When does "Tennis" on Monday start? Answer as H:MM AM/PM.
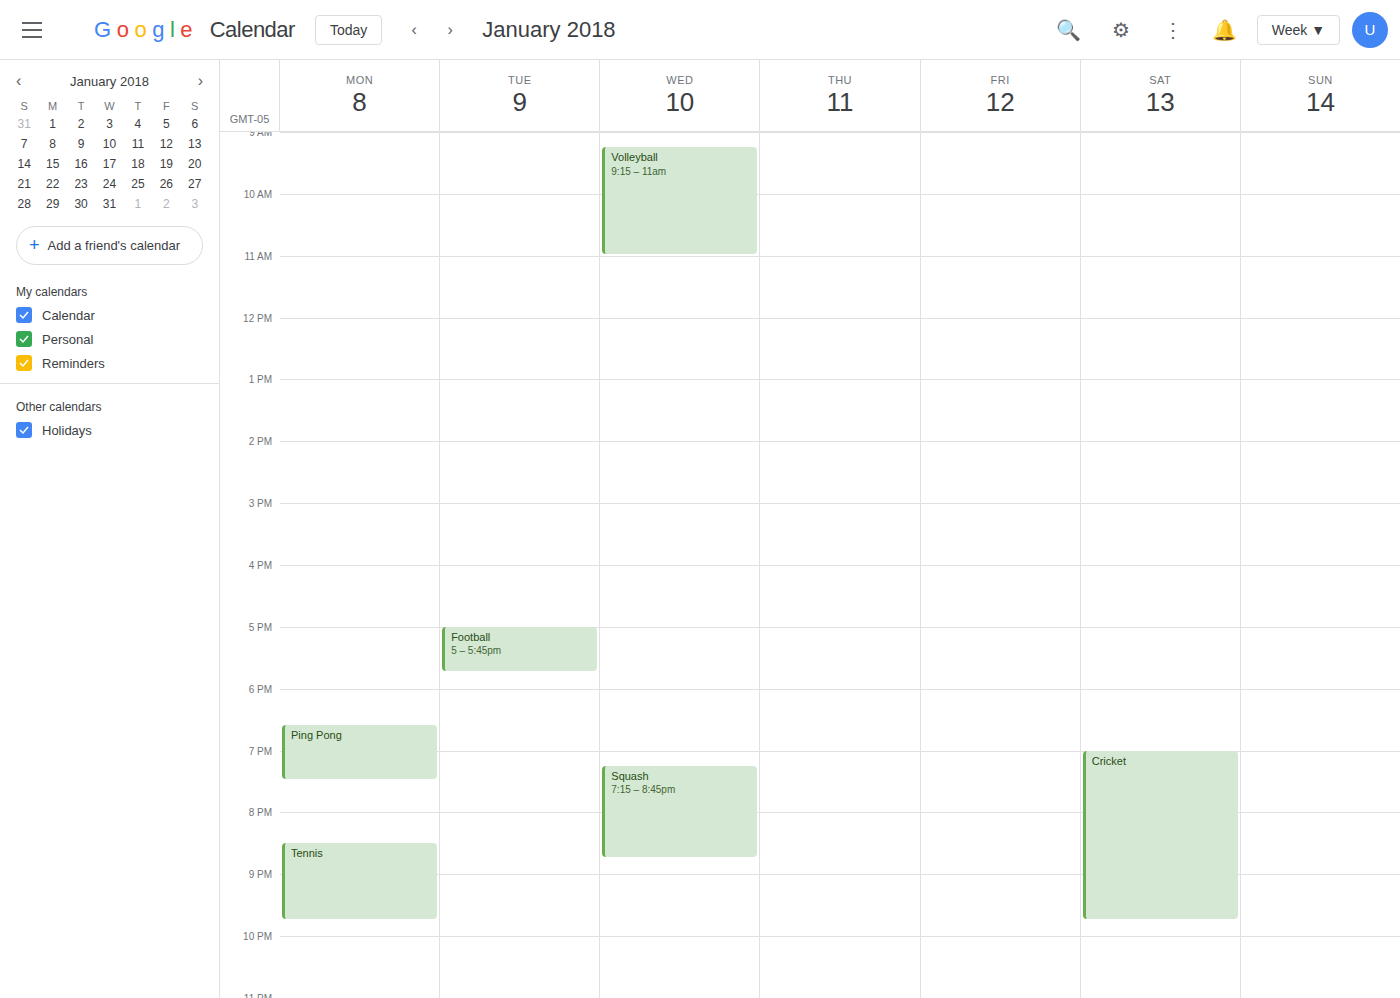
8:30 PM